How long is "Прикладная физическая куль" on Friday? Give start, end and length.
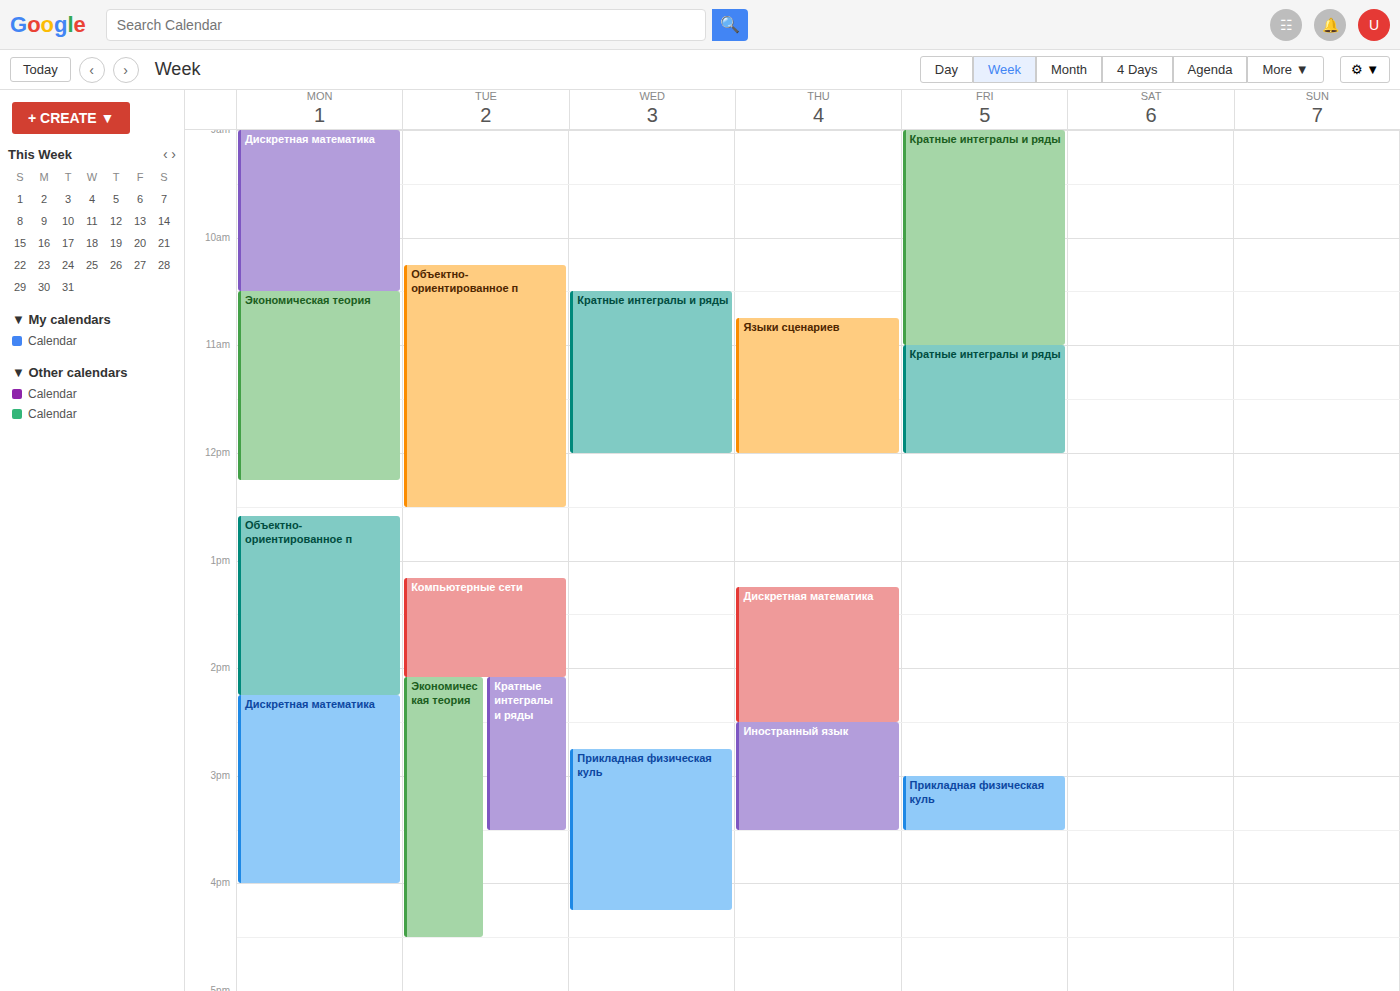
3:00 PM to 3:30 PM, 30 minutes